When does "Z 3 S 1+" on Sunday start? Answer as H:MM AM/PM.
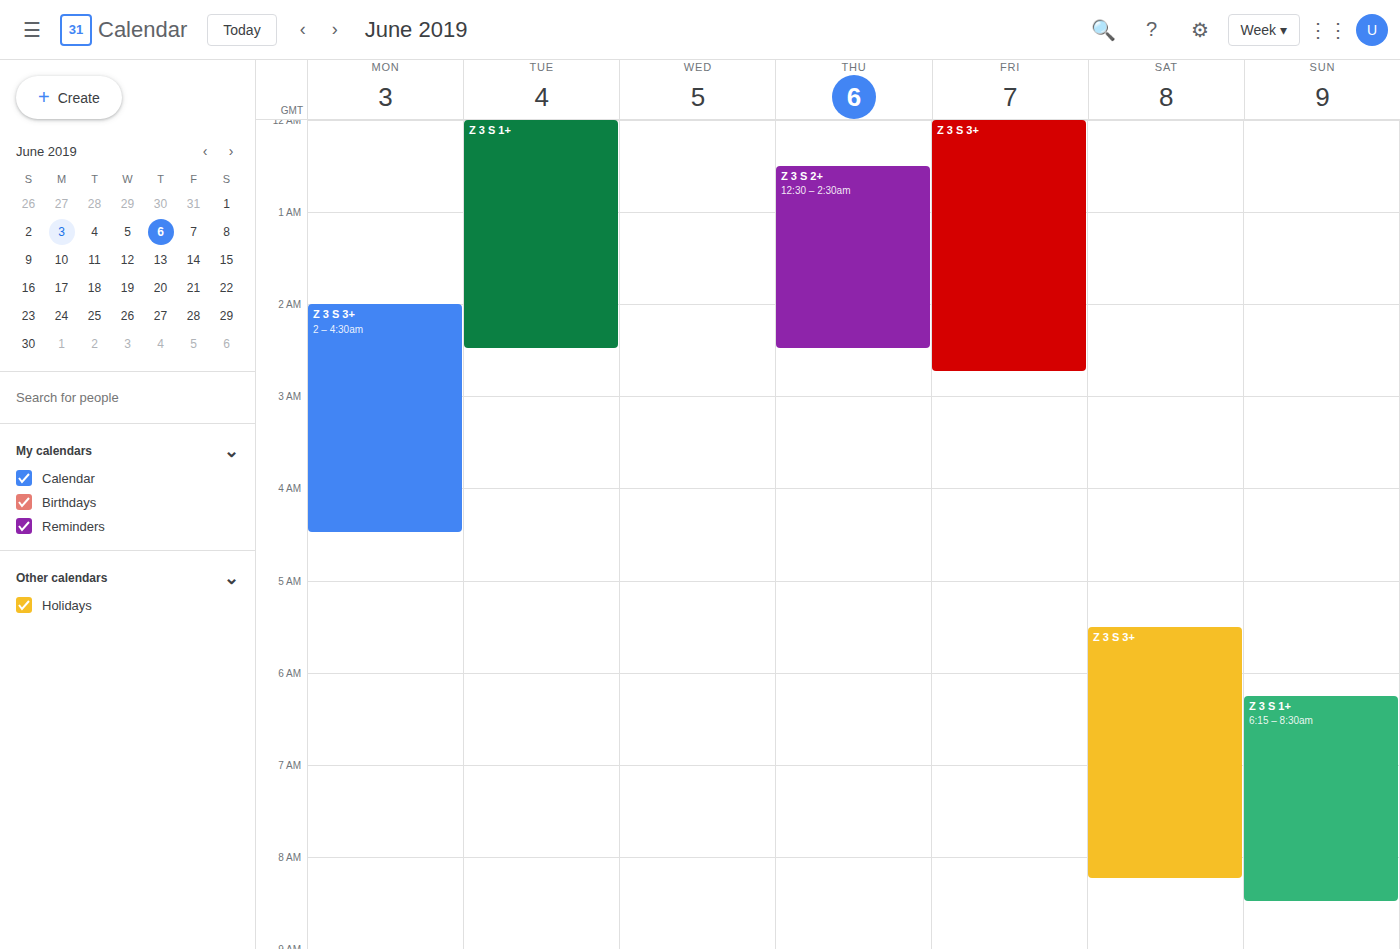
6:15 AM